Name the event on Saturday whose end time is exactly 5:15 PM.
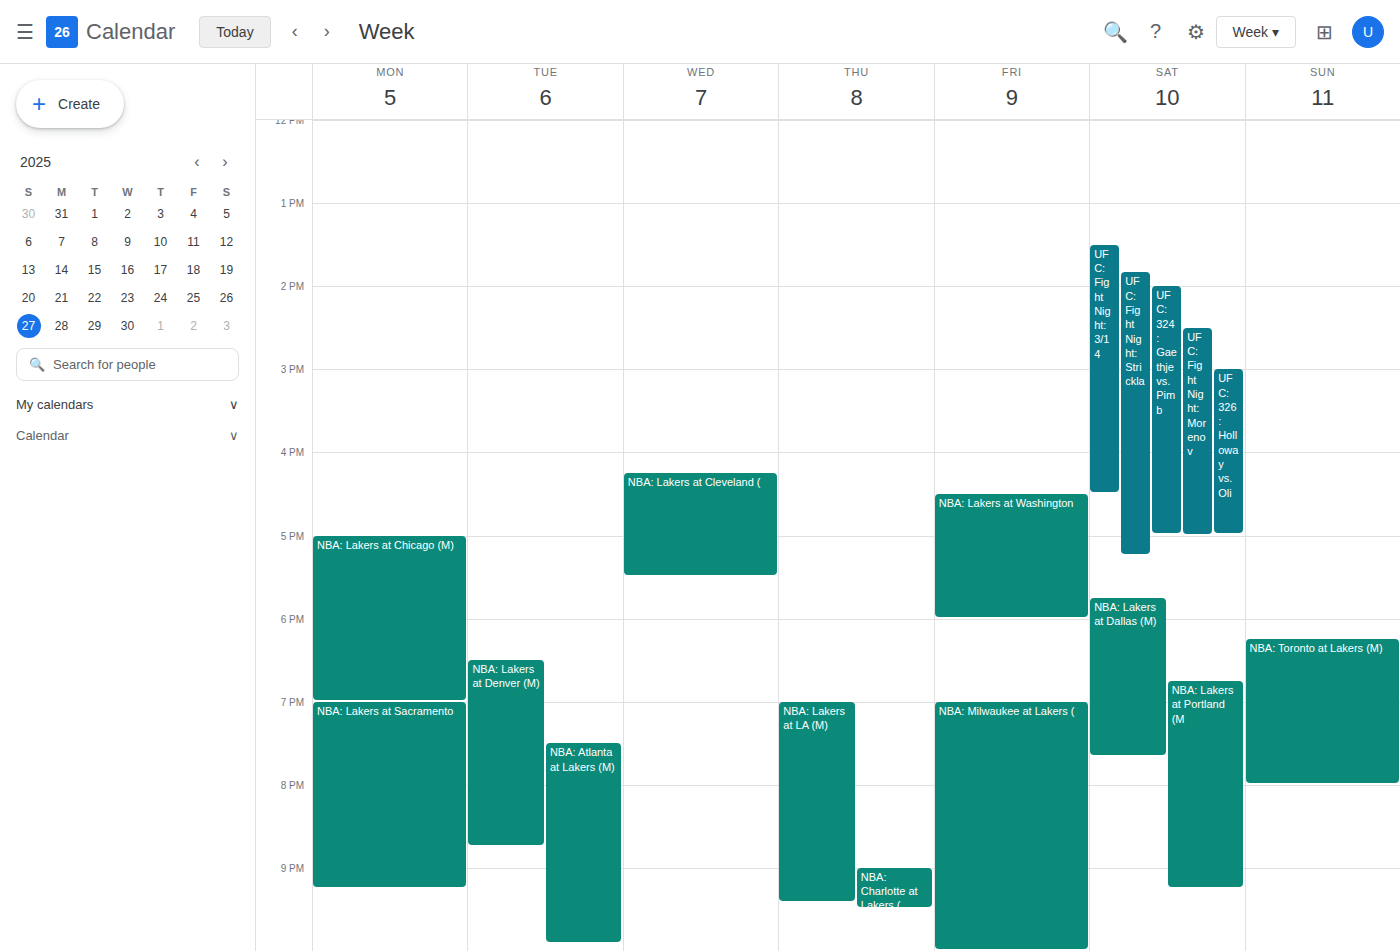
"UFC: Fight Night: Strickla"